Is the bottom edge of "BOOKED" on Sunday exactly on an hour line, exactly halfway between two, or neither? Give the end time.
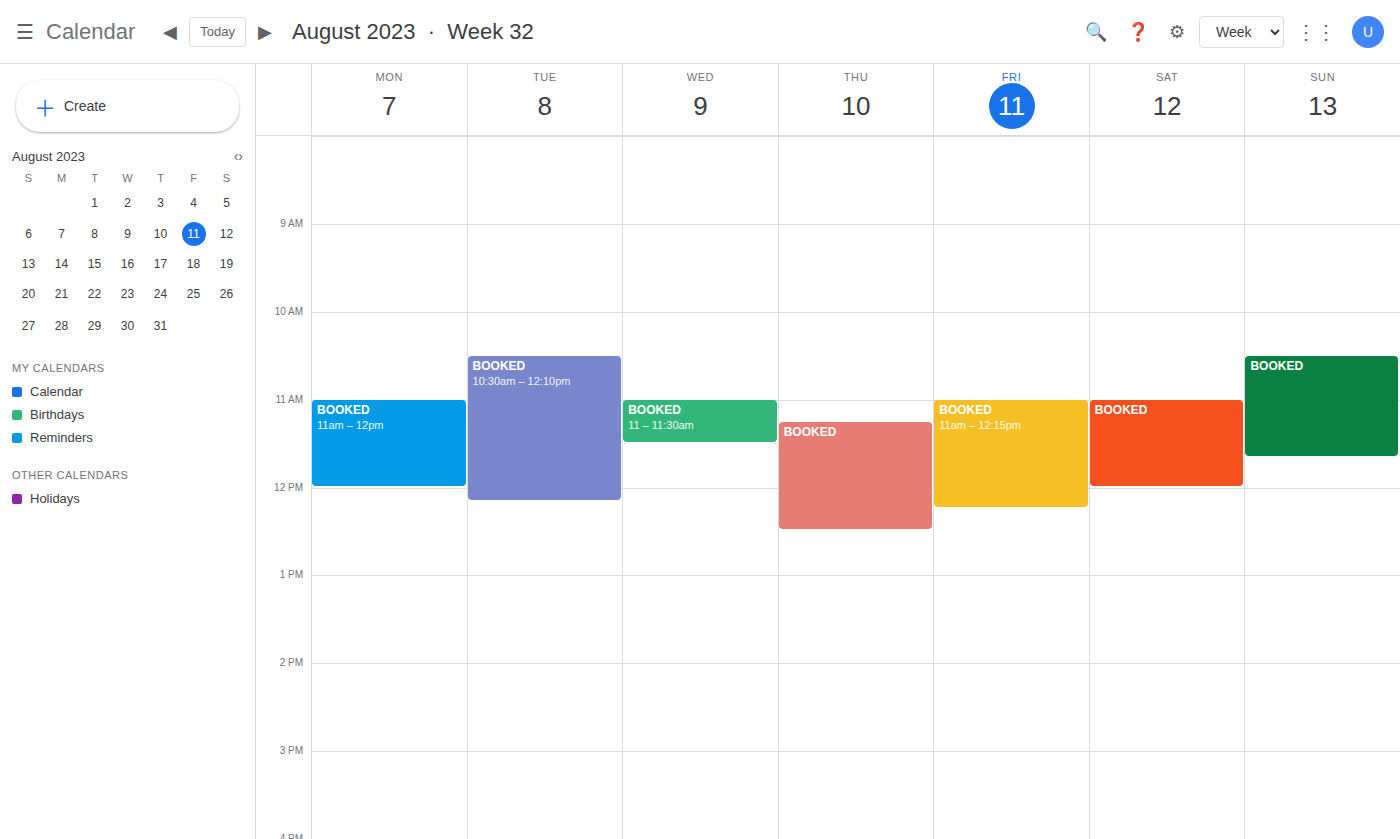
11:40 AM -- neither: 40 minutes below the 11 AM line and 20 minutes above the 12 PM line.